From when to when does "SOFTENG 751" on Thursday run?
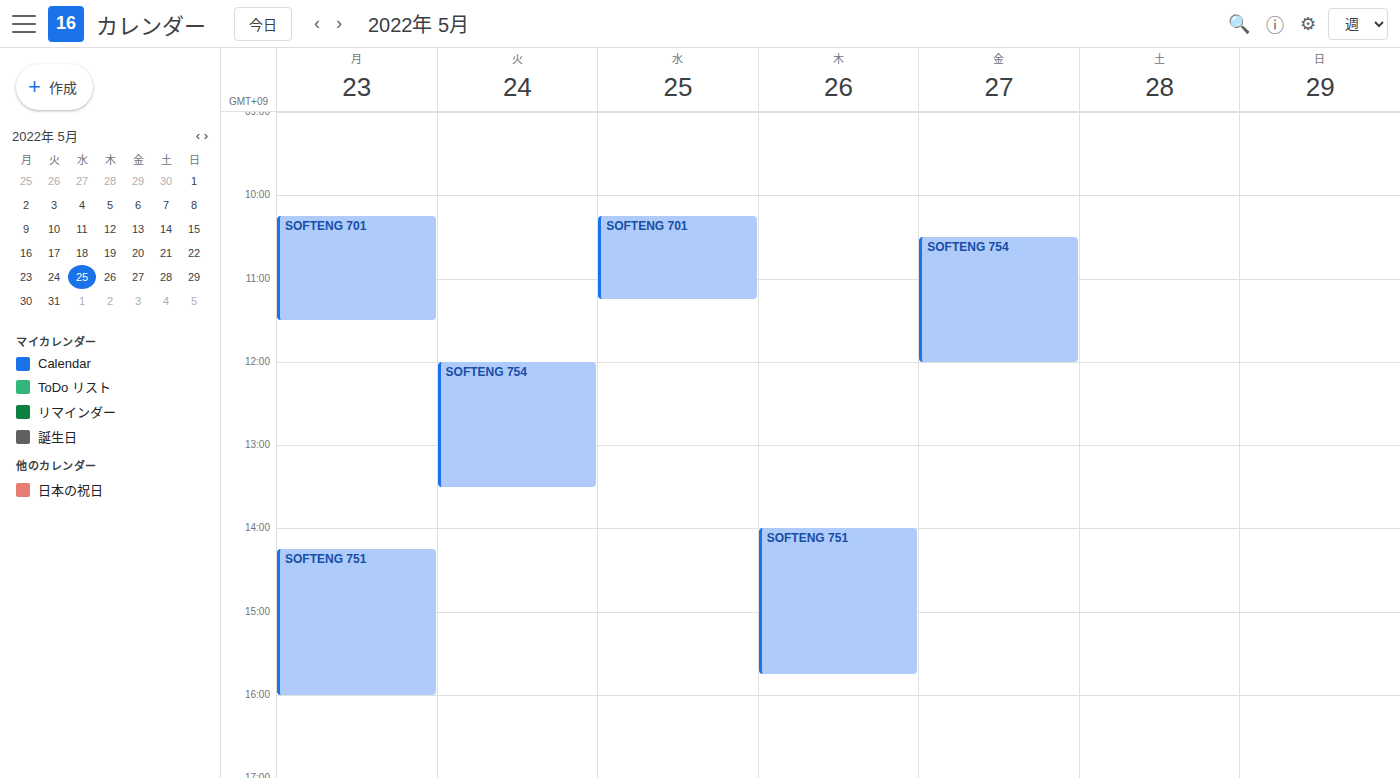
2:00 PM to 3:45 PM